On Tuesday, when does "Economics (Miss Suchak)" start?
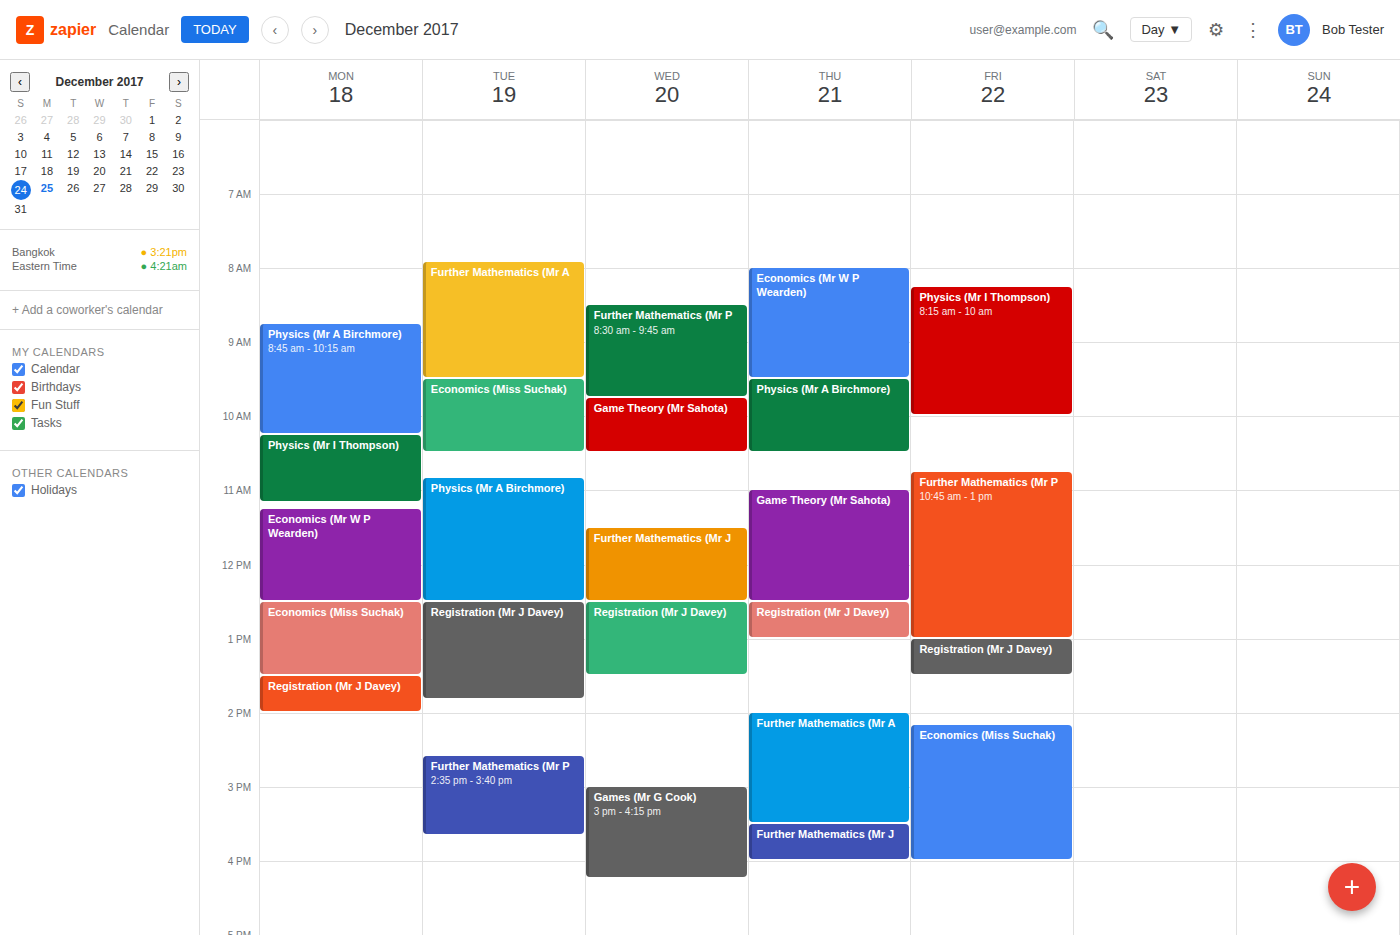
9:30 AM